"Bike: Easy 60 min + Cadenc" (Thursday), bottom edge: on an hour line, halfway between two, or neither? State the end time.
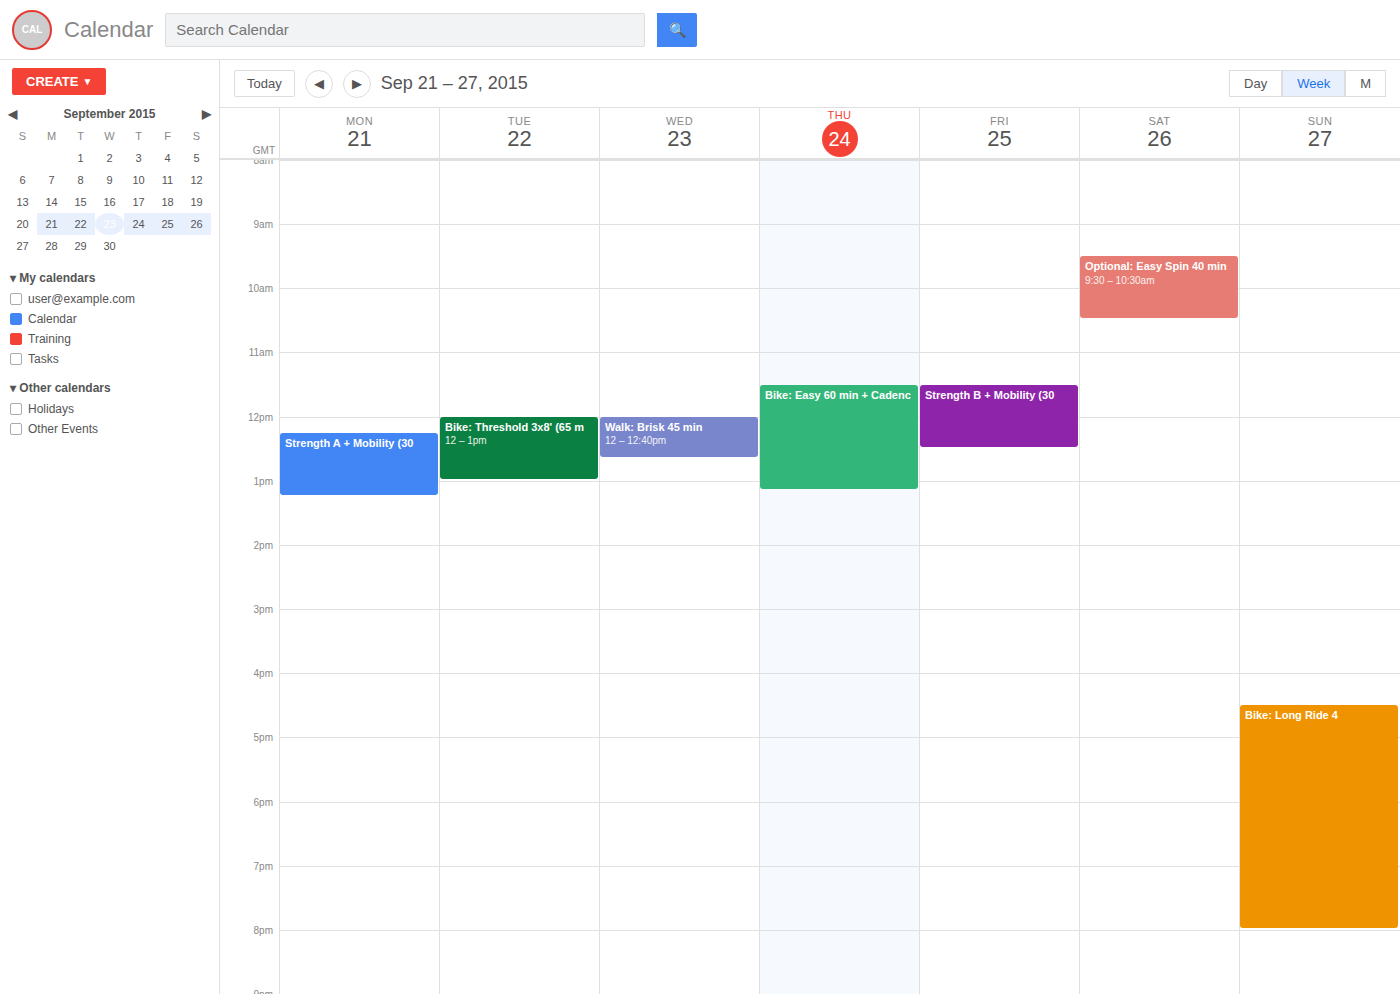
1:10 PM -- neither: 10 minutes below the 1 PM line and 50 minutes above the 2 PM line.